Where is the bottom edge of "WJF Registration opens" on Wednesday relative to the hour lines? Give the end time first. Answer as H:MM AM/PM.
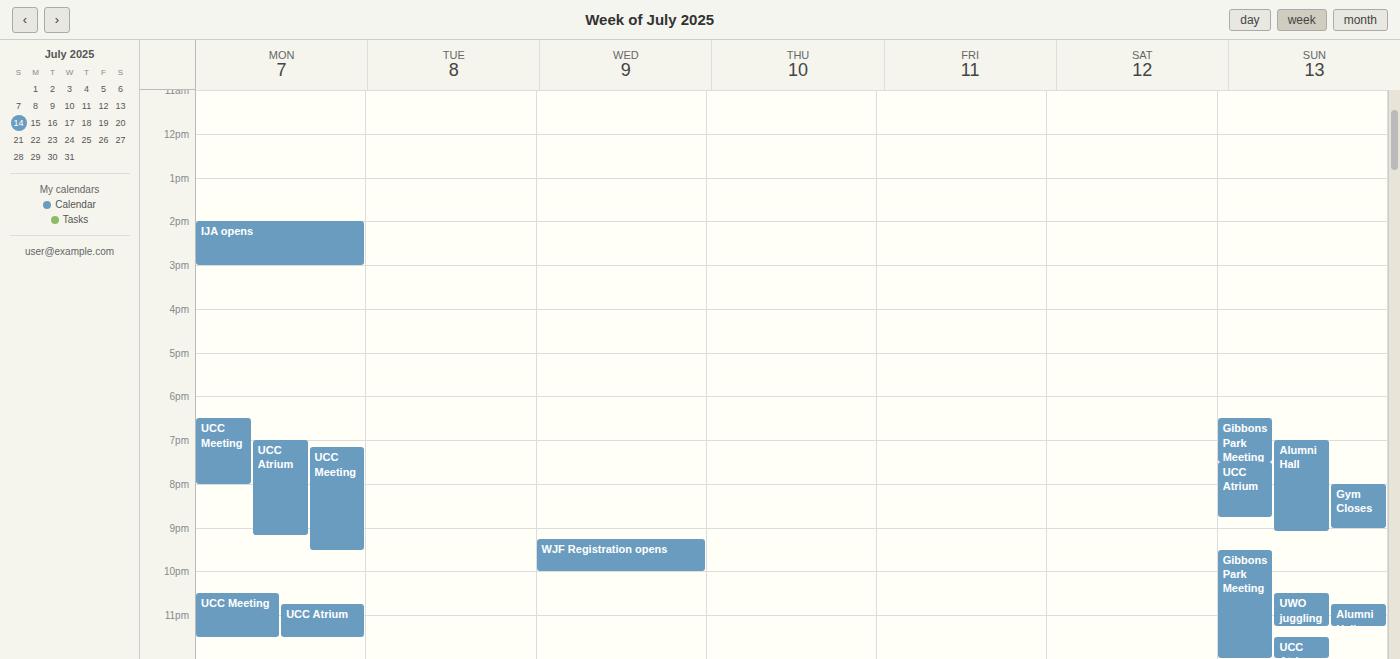
10:00 PM -- exactly on the 10 PM line.